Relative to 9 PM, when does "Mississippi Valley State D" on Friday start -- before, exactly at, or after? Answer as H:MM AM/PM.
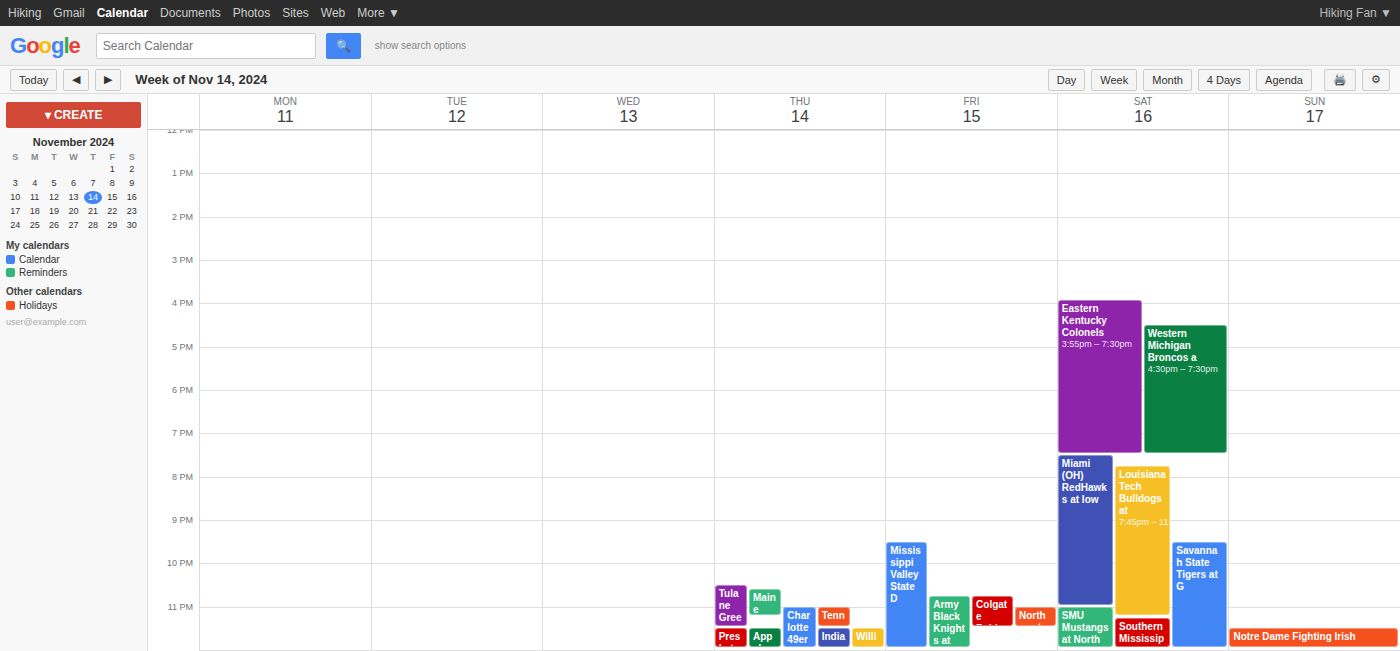
9:30 PM -- after 9 PM, 30 minutes below the 9 PM line.